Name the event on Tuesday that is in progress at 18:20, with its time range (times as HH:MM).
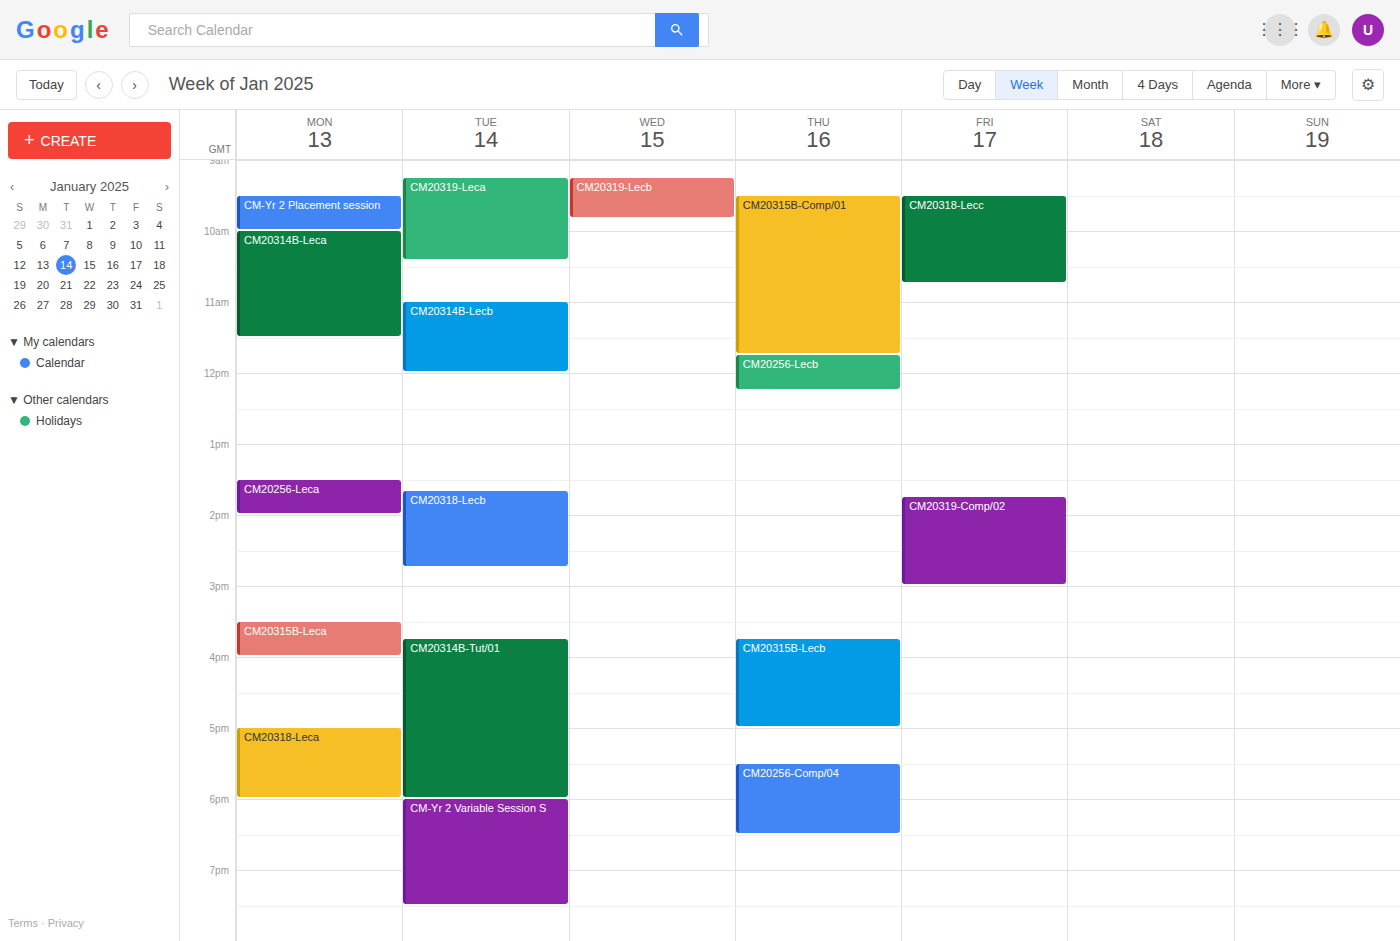
"CM-Yr 2 Variable Session S", 18:00 to 19:30